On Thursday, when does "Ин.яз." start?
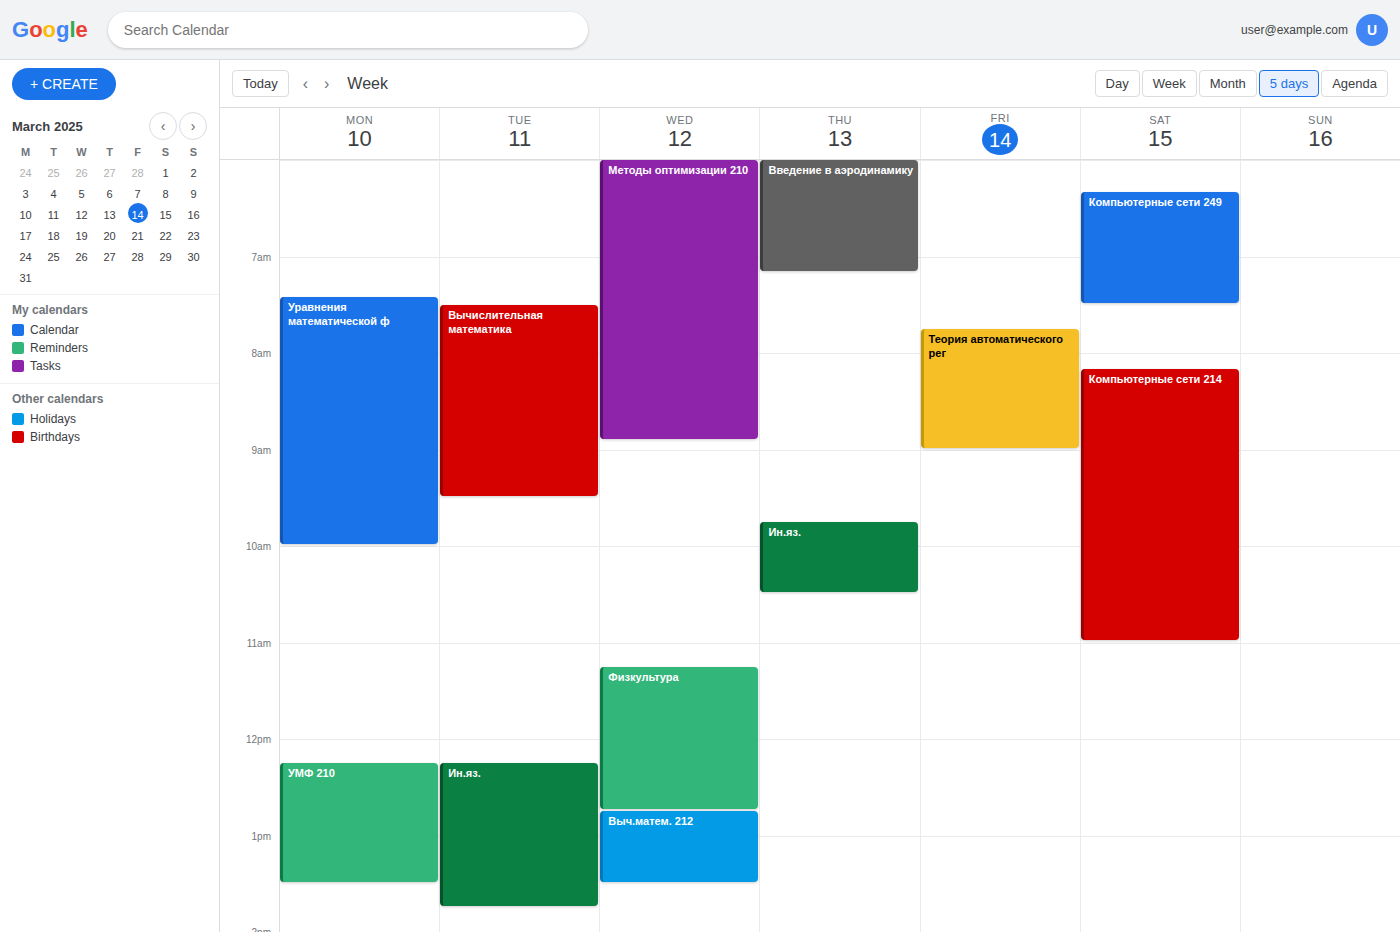
9:45 AM